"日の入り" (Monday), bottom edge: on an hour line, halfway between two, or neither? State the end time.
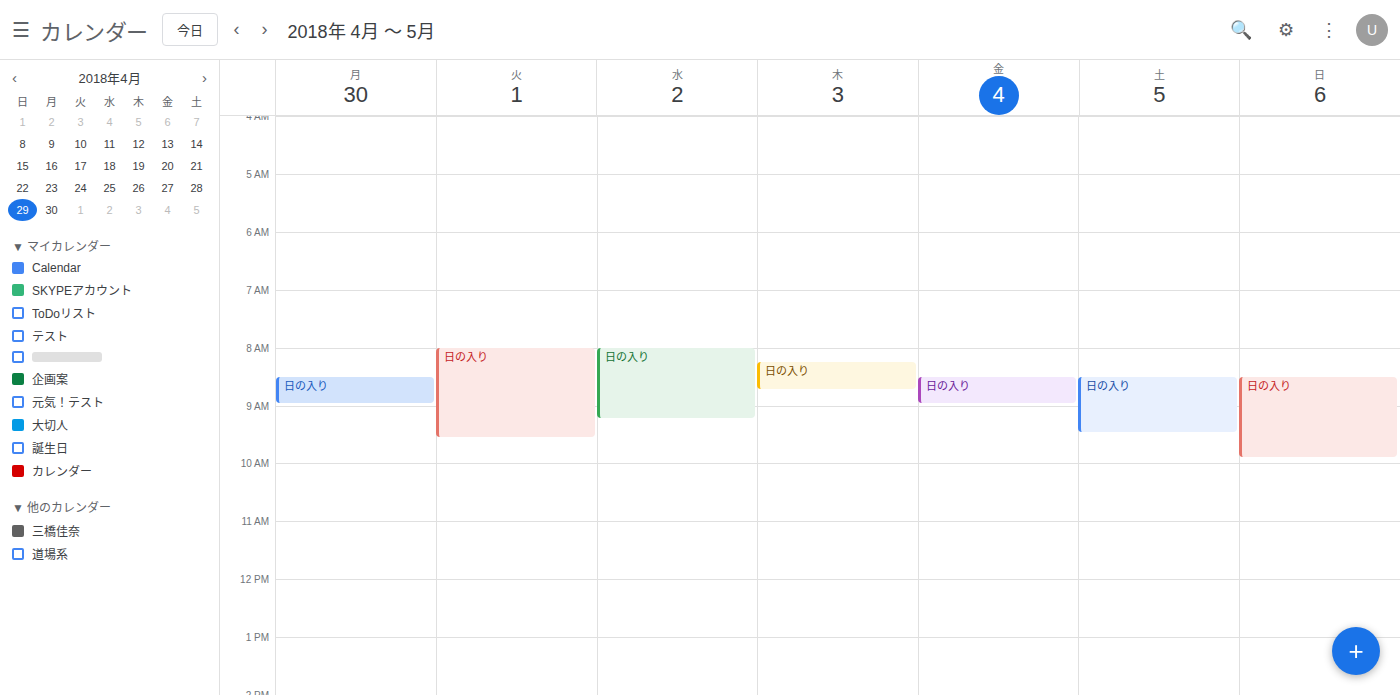
9:00 AM -- exactly on the 9 AM line.